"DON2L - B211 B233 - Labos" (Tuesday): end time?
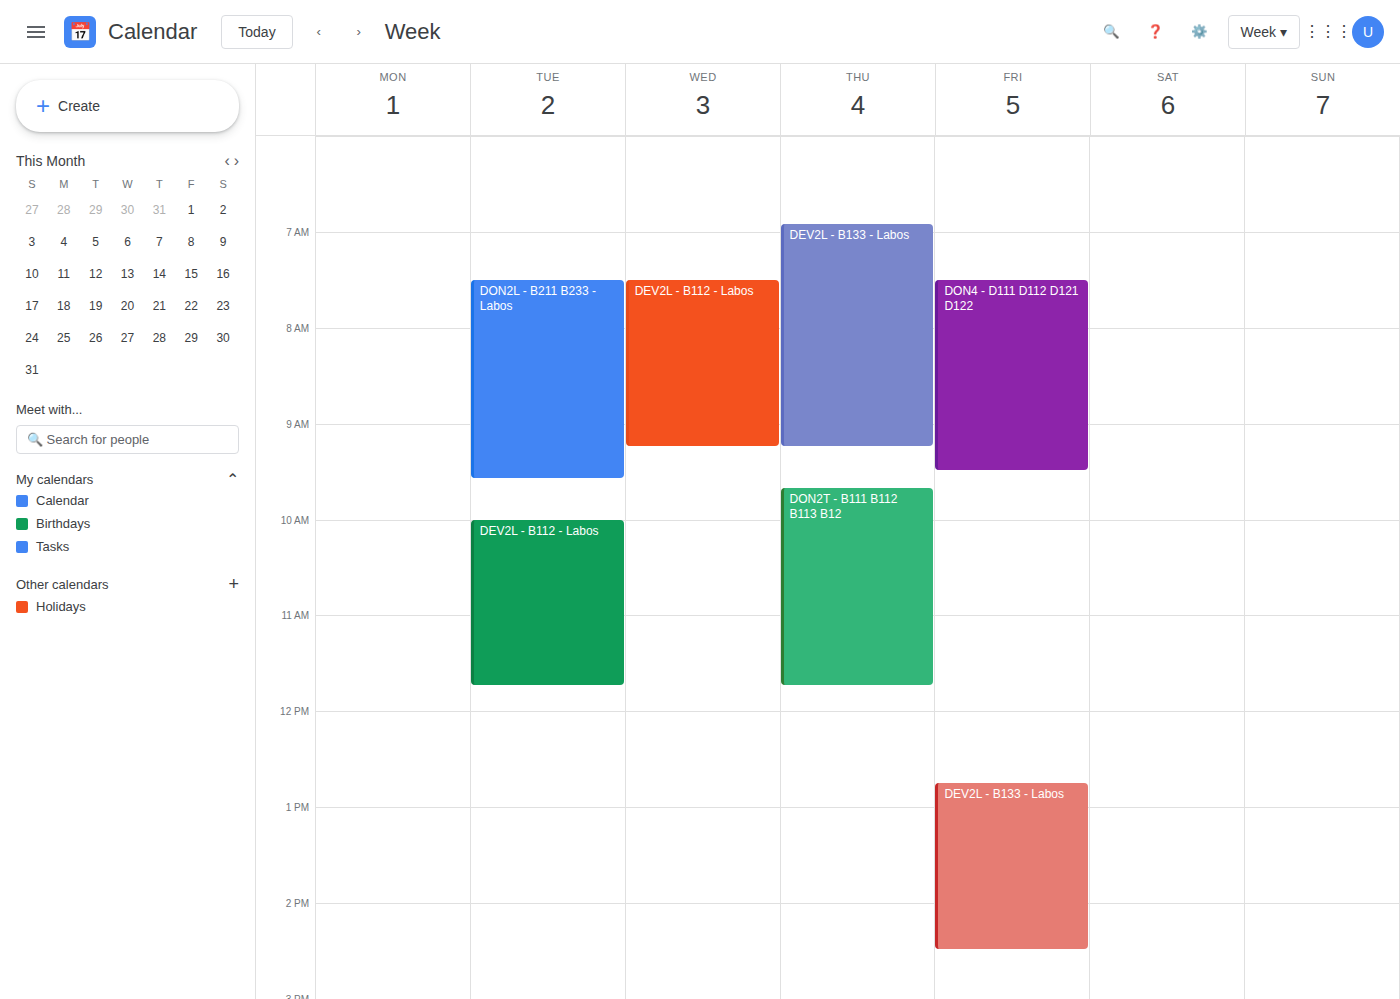
09:35